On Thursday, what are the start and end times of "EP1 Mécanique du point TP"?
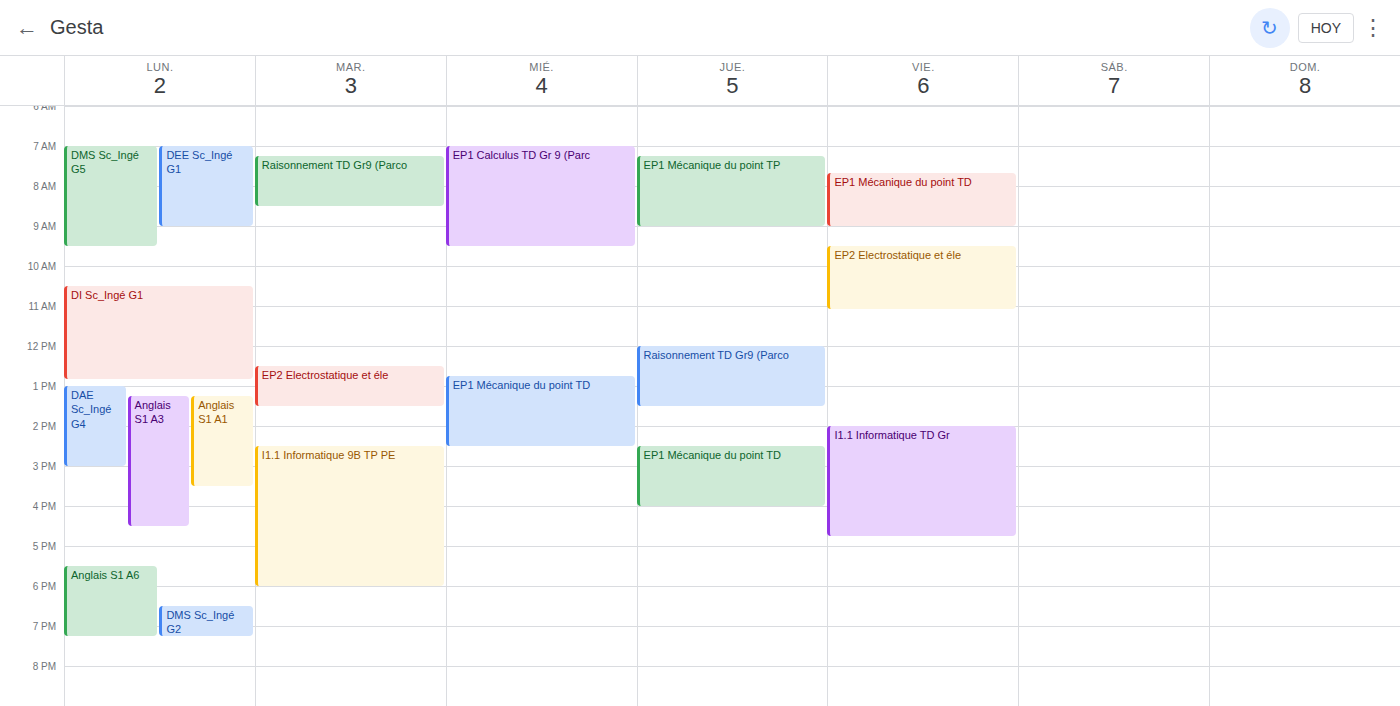
07:15 to 09:00